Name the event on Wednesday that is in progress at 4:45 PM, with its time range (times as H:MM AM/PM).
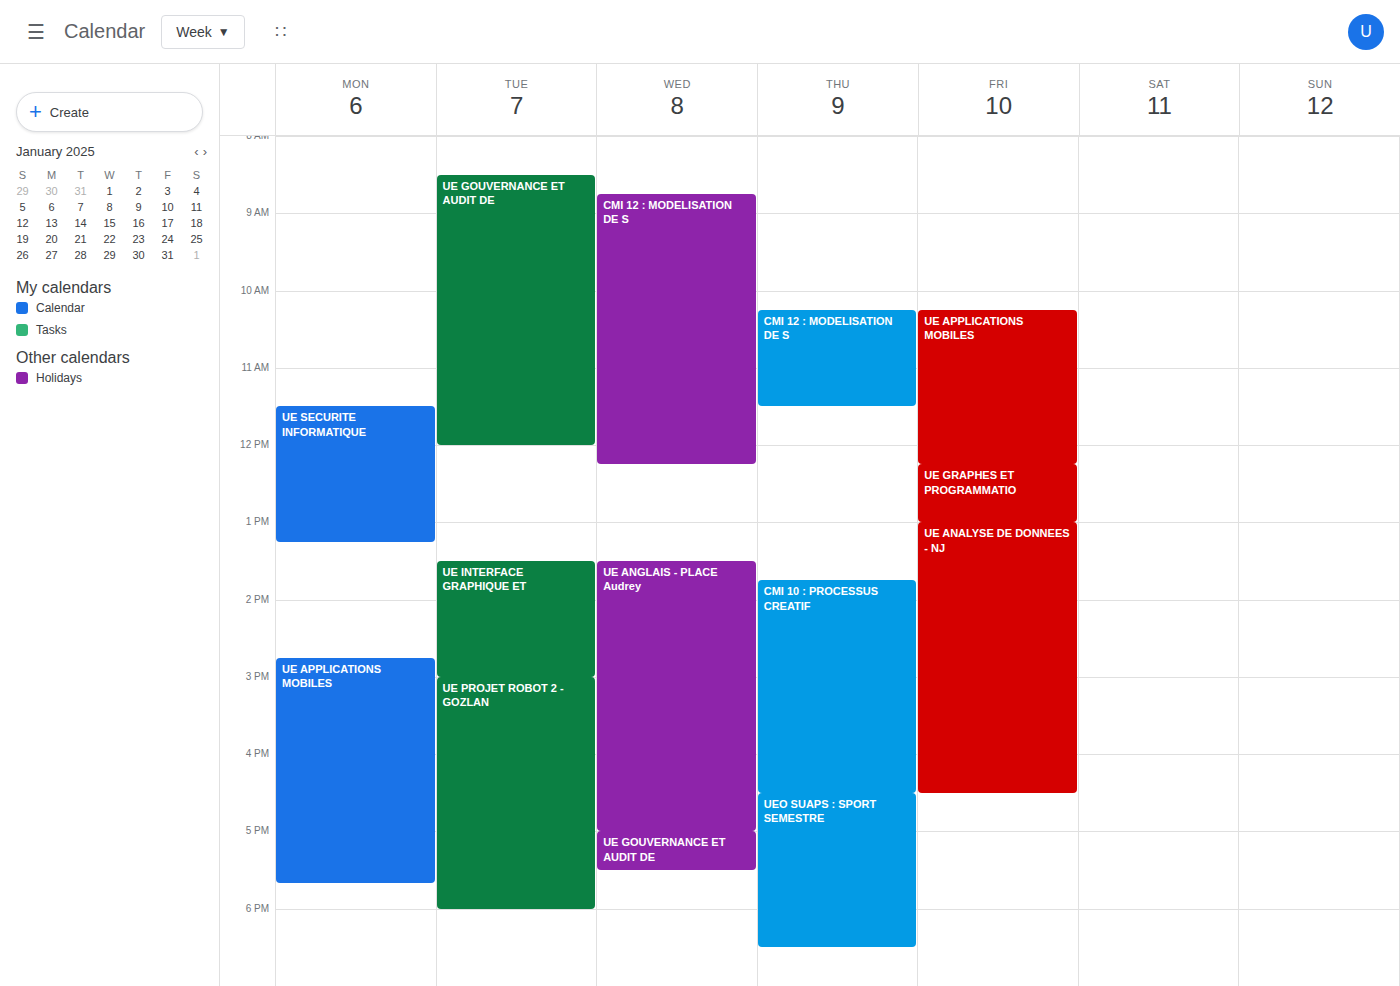
"UE ANGLAIS - PLACE Audrey", 1:30 PM to 5:00 PM